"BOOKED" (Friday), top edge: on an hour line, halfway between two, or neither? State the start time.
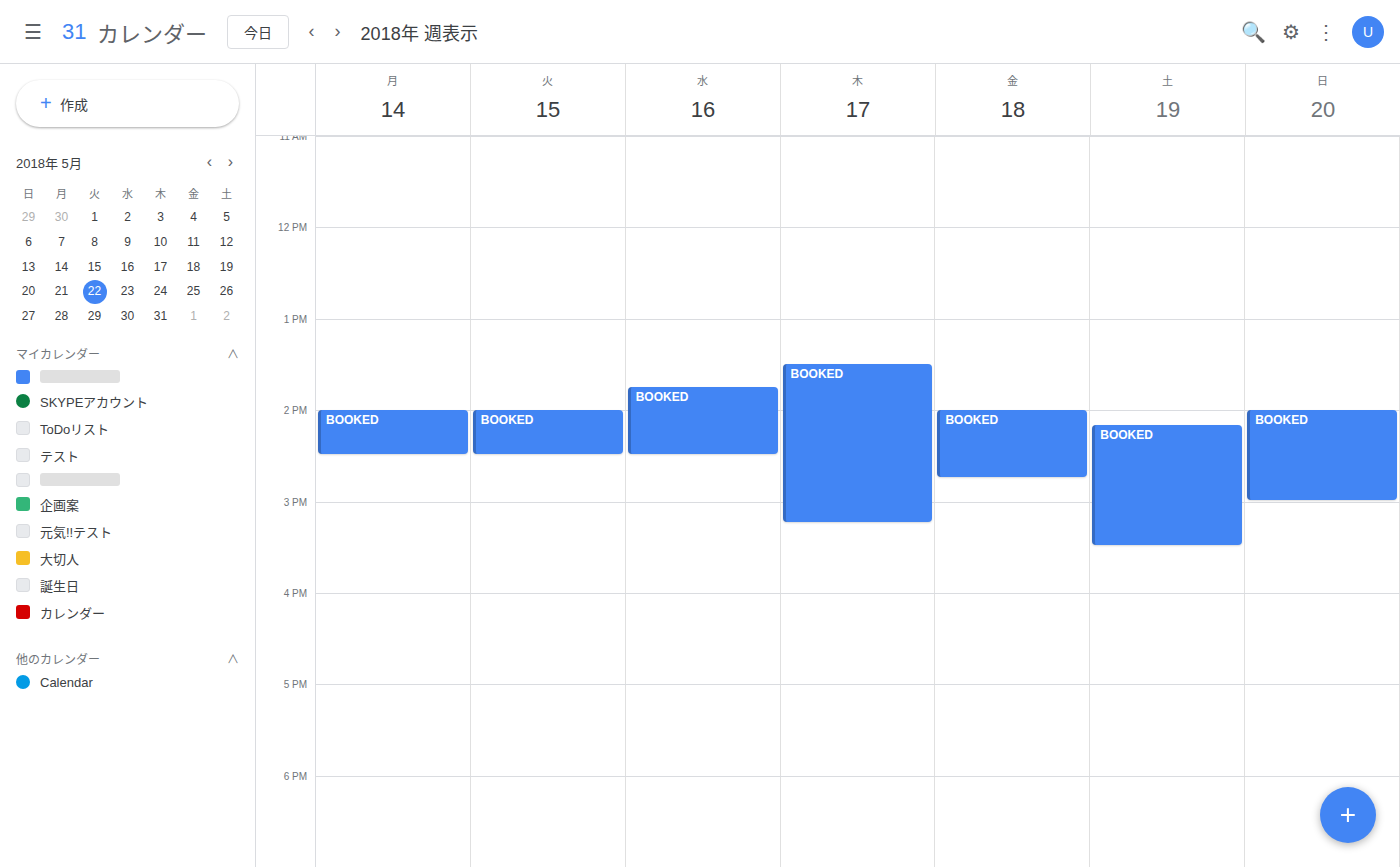
2:00 PM -- exactly on the 2 PM line.